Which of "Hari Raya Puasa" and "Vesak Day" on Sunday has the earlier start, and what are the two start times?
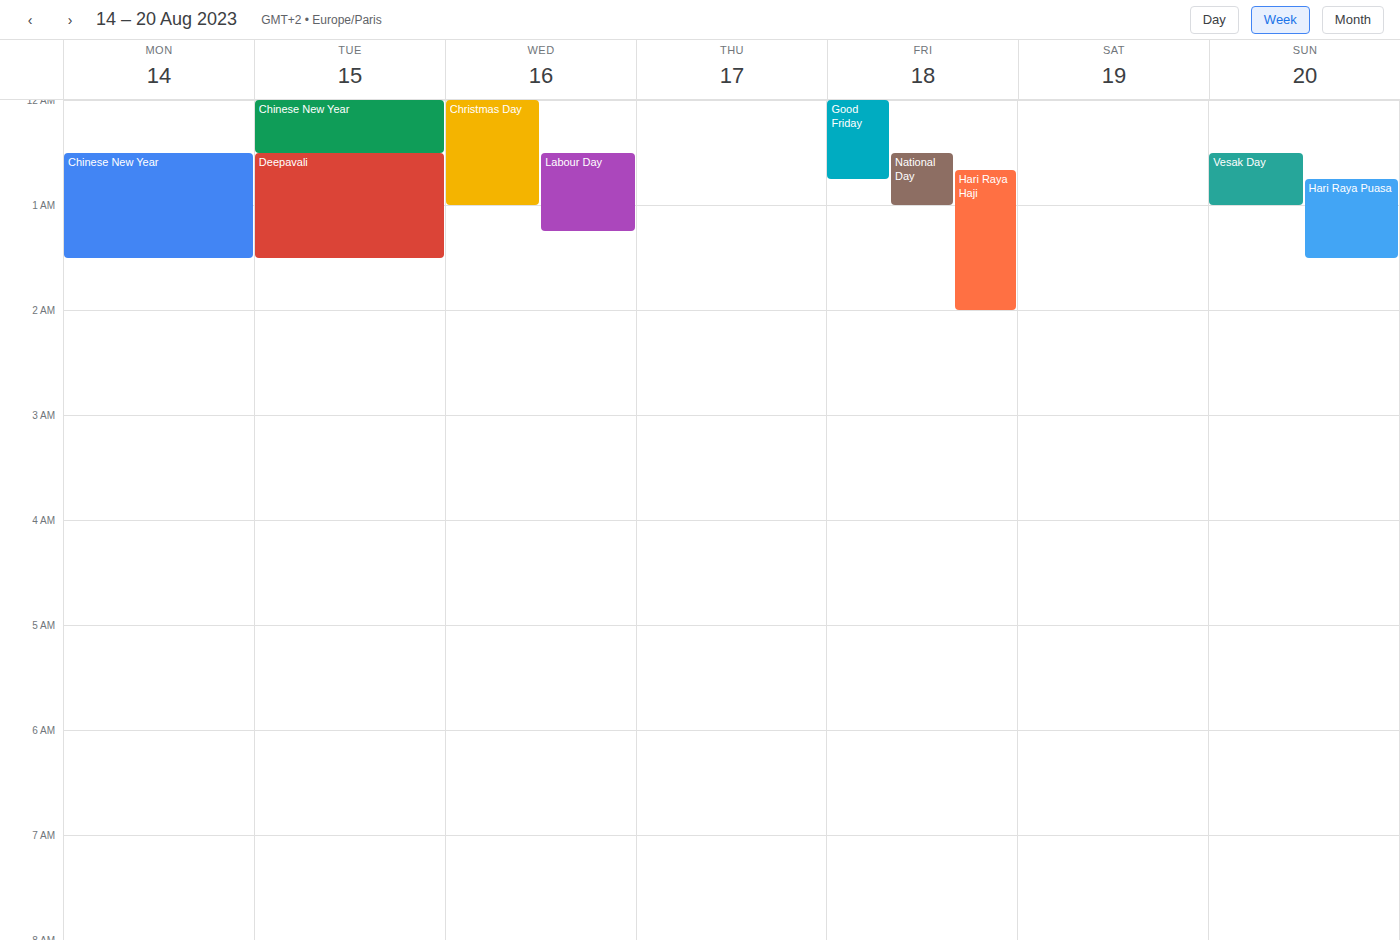
"Vesak Day" 12:30 AM; "Hari Raya Puasa" 12:45 AM.